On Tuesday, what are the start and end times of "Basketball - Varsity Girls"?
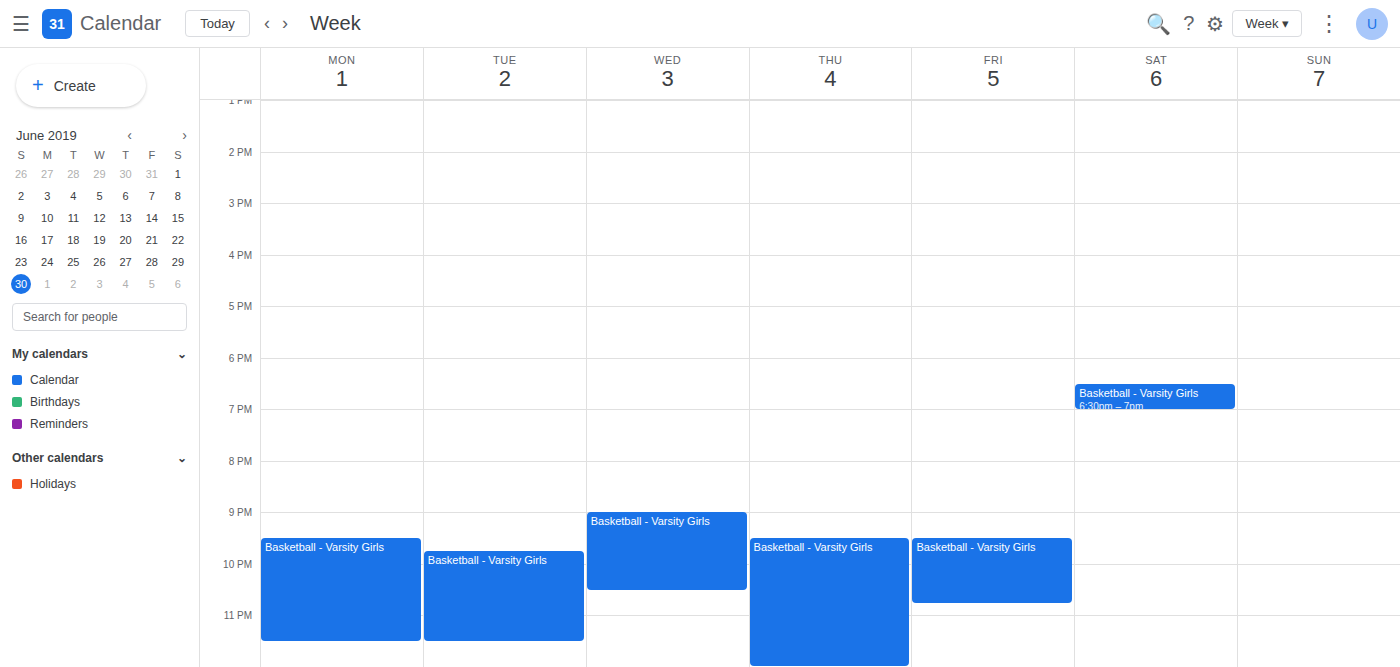
9:45 PM to 11:30 PM